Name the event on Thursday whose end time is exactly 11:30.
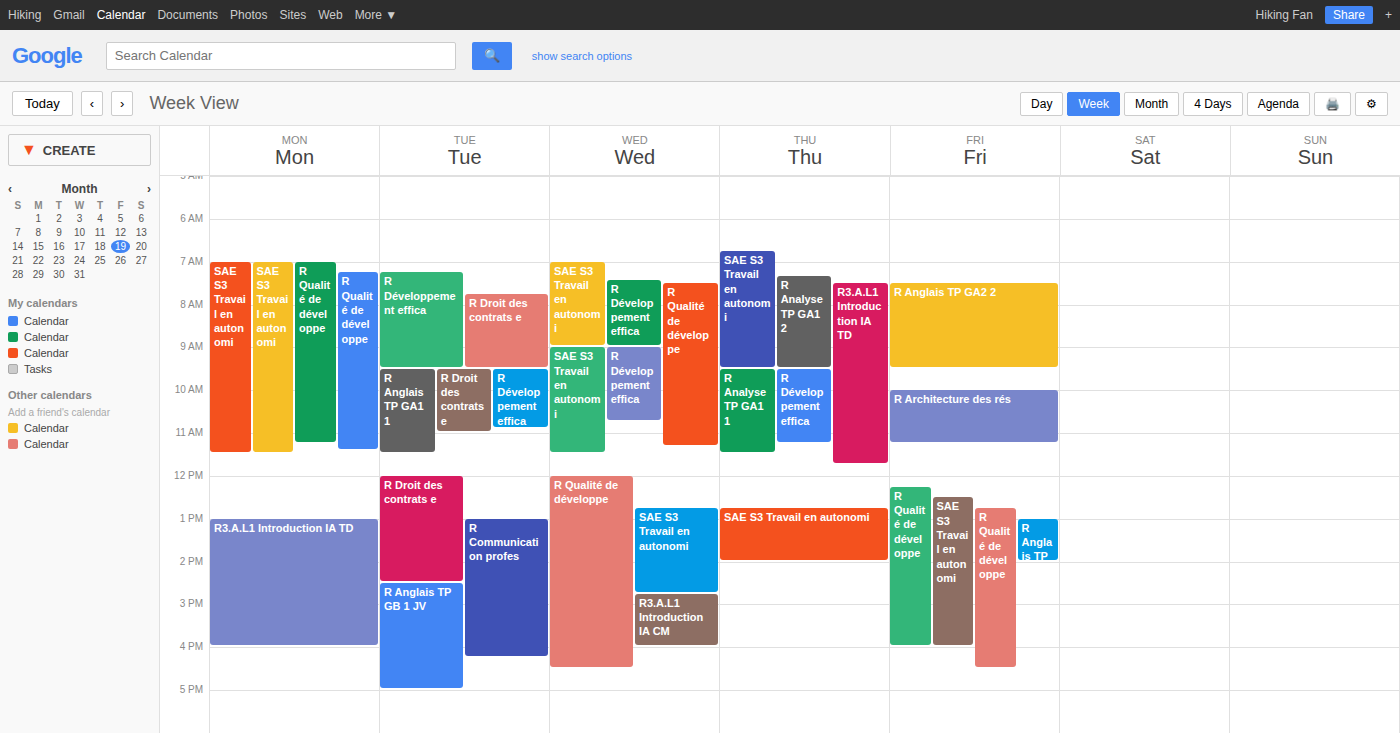
"R Analyse TP GA1 1"